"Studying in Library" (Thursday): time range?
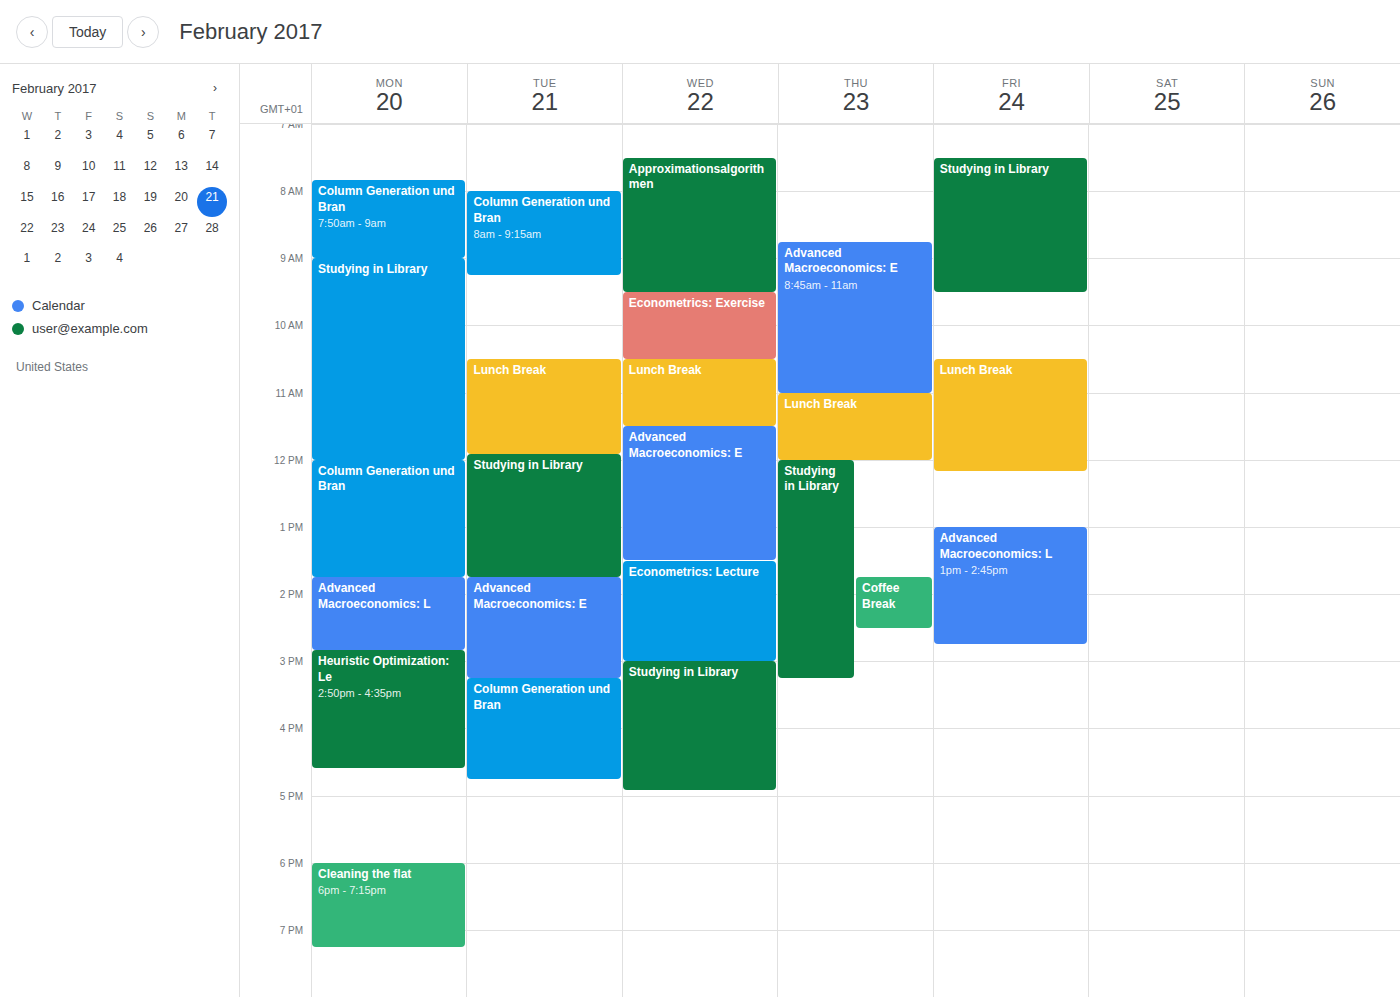
12:00 PM to 3:15 PM